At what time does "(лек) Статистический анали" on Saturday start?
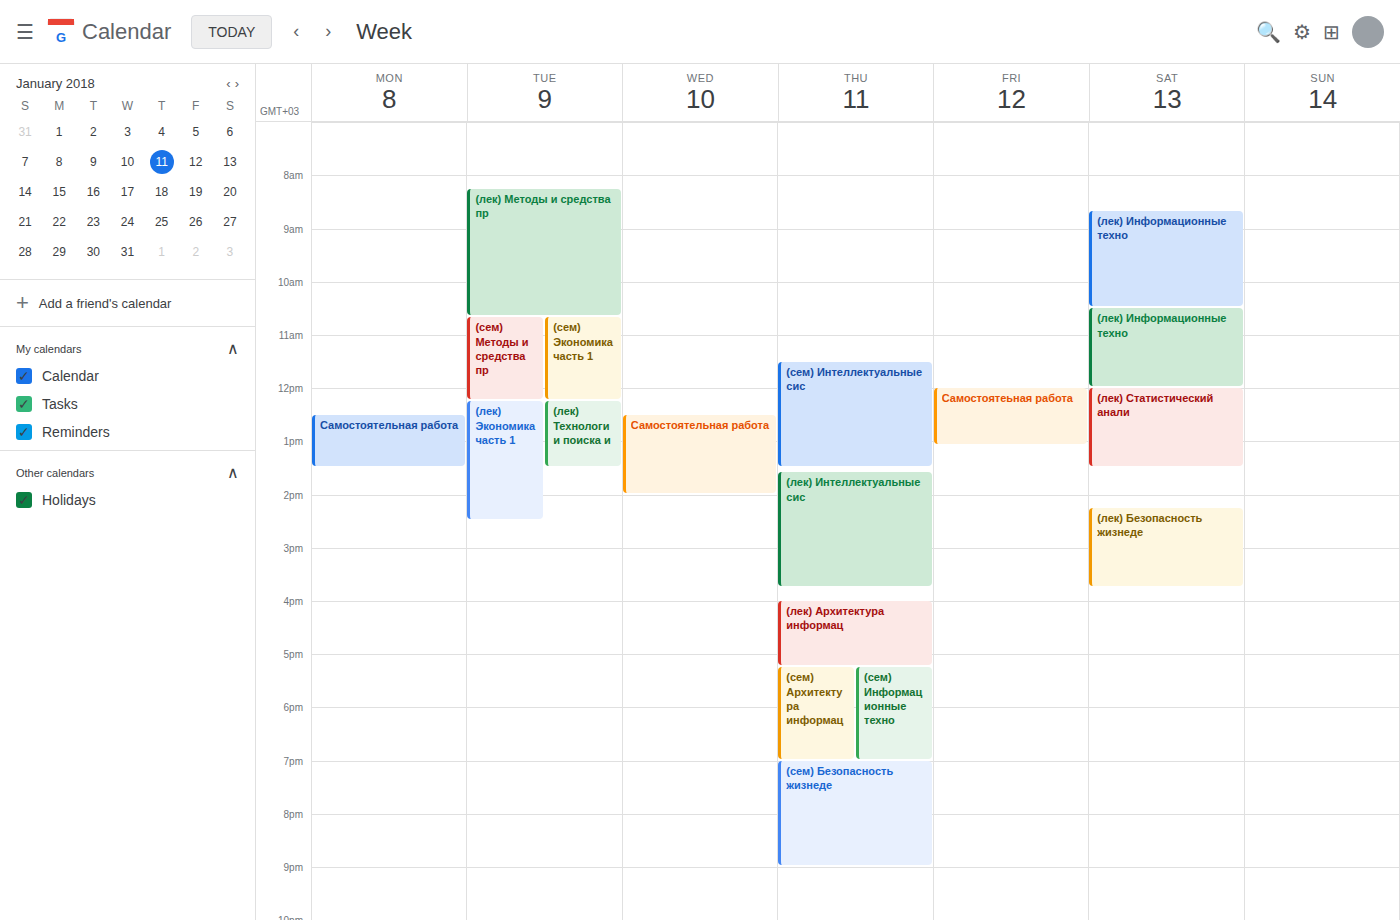
12:00 PM